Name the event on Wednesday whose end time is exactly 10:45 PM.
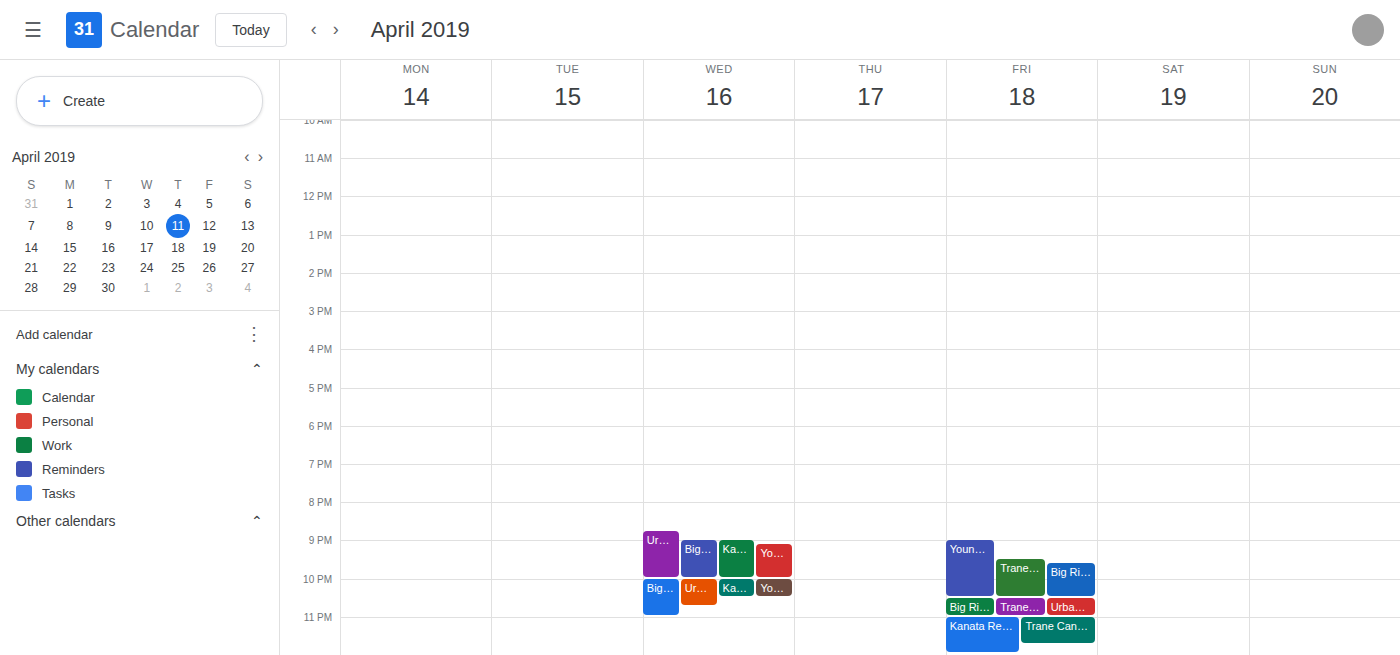
"Urban Stone Surfaces at 10"